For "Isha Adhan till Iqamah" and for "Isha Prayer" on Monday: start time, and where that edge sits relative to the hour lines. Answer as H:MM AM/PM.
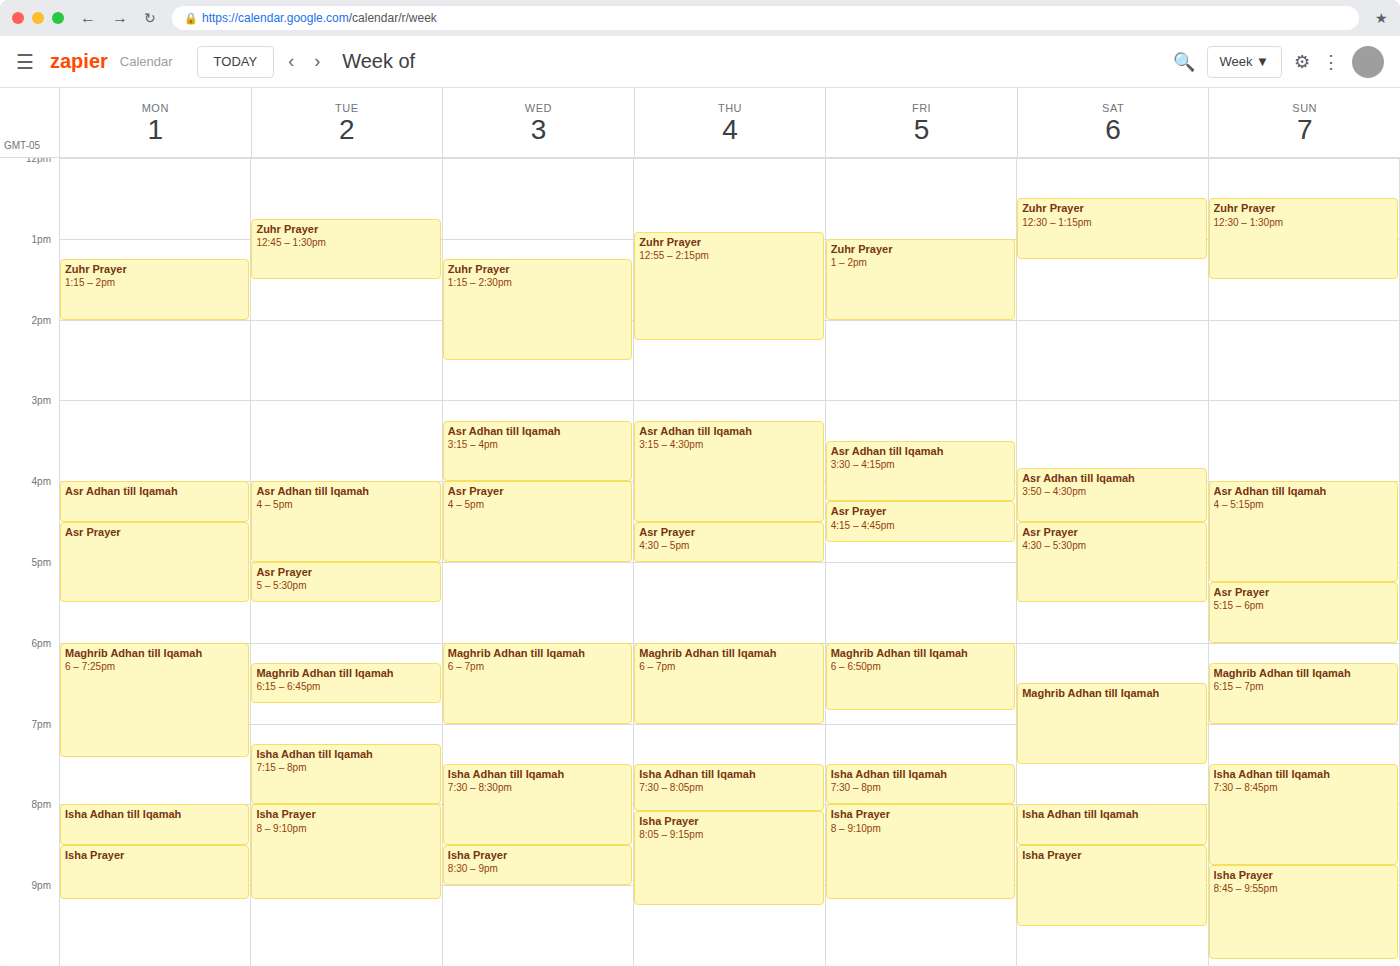
"Isha Adhan till Iqamah": 8:00 PM, exactly on the 8 PM line. "Isha Prayer": 8:30 PM, halfway between the 8 PM and 9 PM lines.